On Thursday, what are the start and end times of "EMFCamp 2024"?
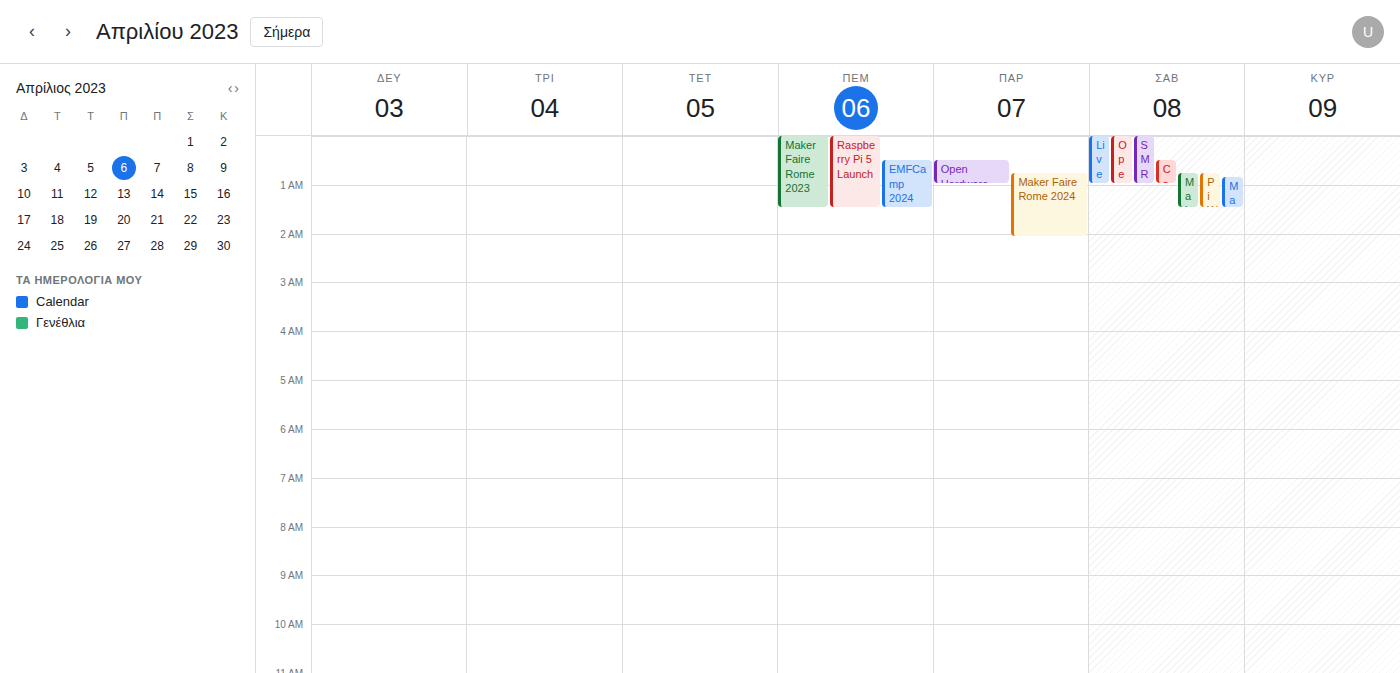
12:30 AM to 1:30 AM